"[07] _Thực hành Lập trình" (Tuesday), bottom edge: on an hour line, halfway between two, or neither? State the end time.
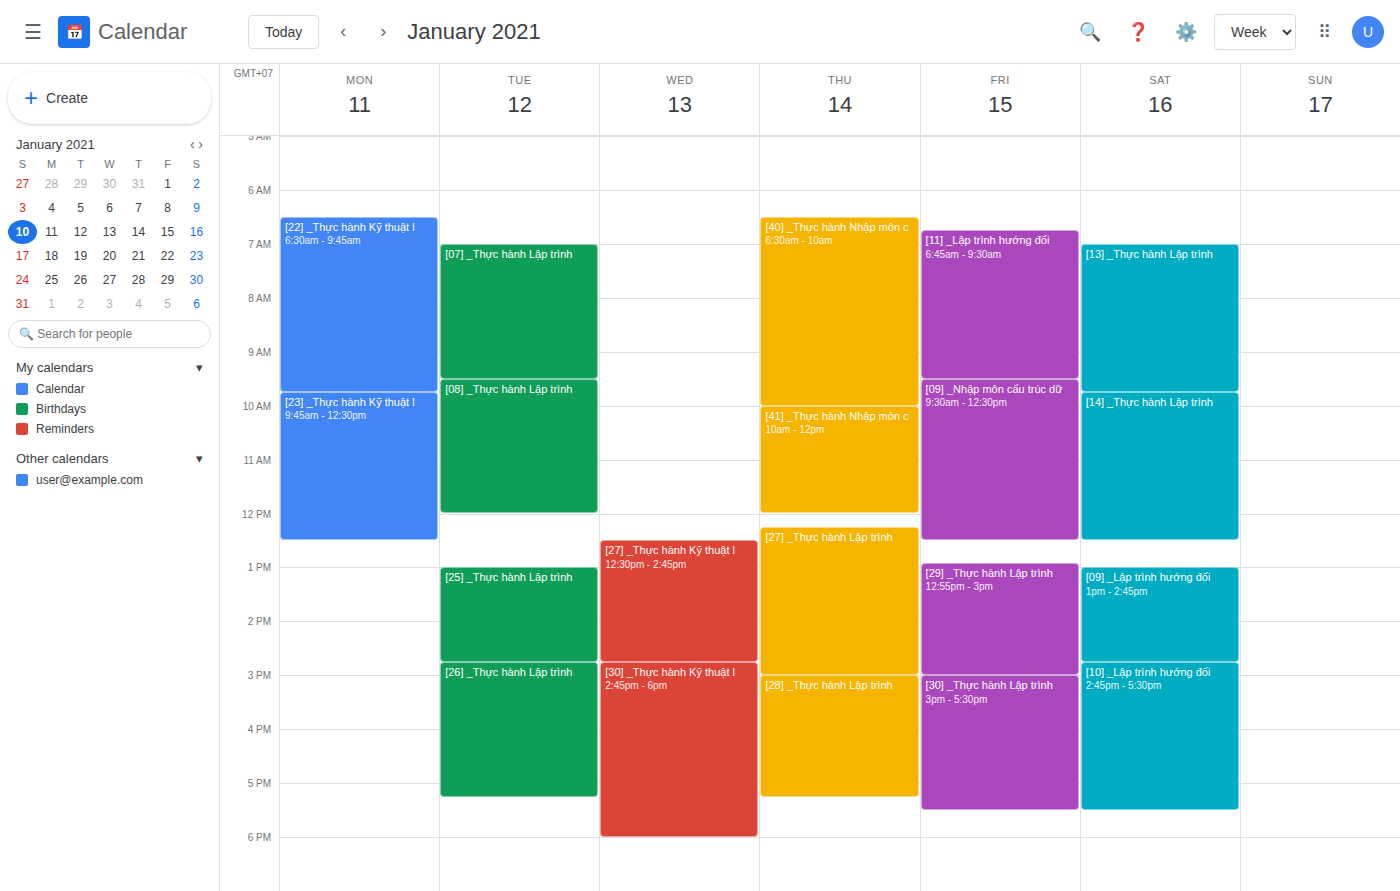
9:30 AM -- halfway between the 9 AM and 10 AM lines.